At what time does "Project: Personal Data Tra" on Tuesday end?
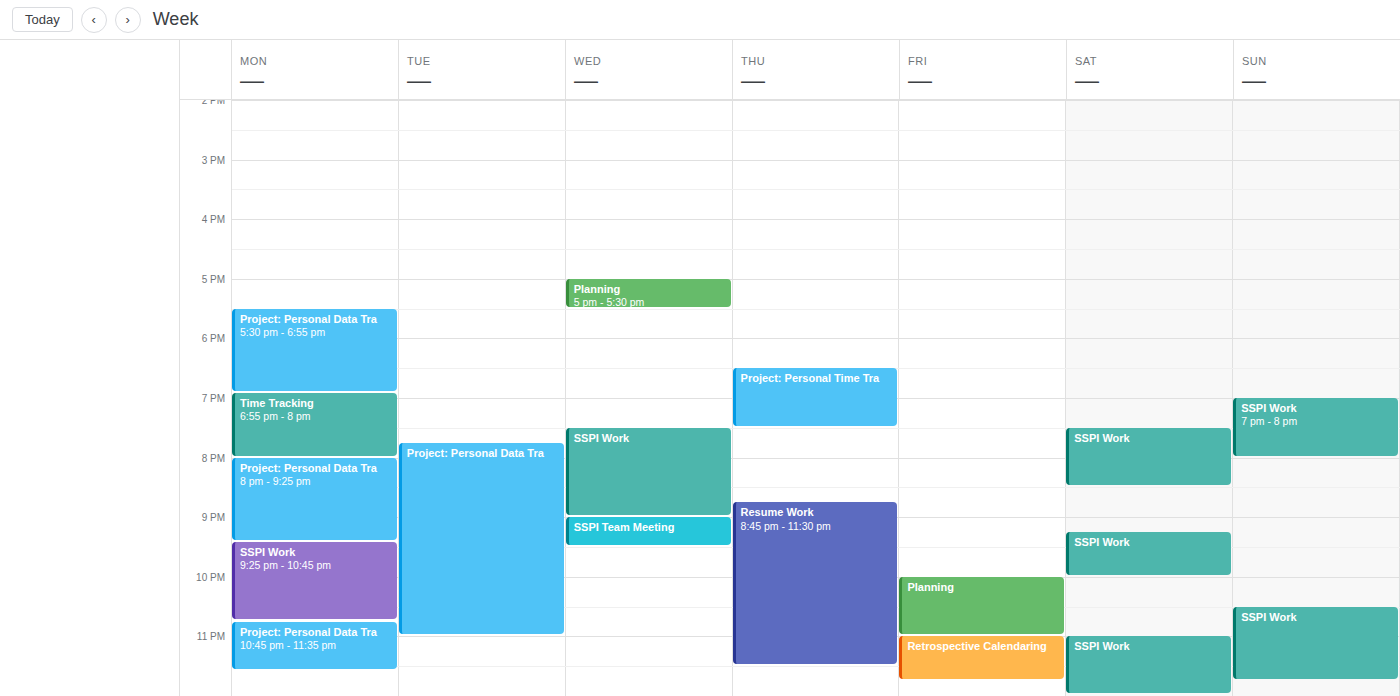
11:00 PM